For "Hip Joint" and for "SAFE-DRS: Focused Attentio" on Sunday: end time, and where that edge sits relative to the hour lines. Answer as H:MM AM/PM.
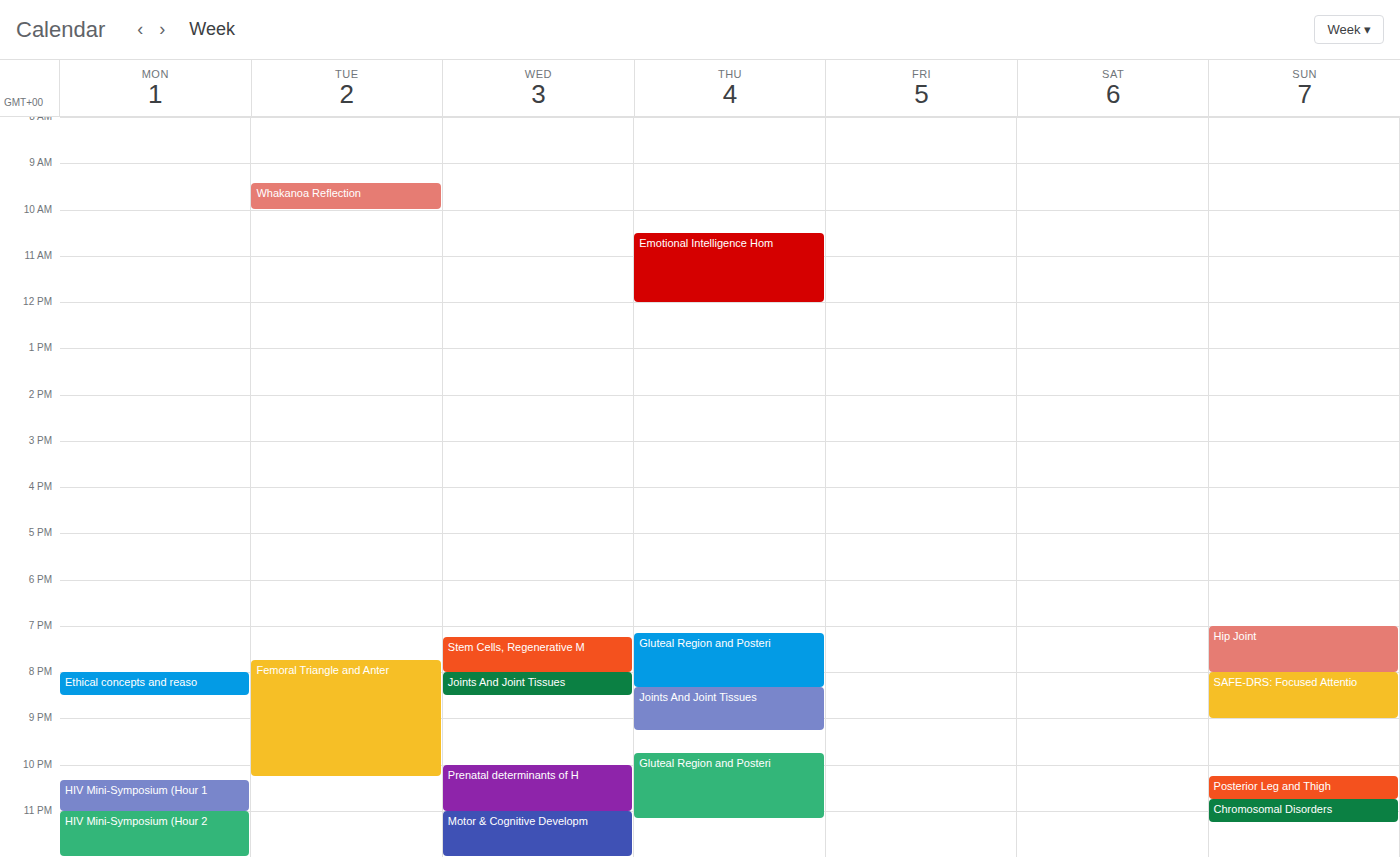
"Hip Joint": 8:00 PM, exactly on the 8 PM line. "SAFE-DRS: Focused Attentio": 9:00 PM, exactly on the 9 PM line.